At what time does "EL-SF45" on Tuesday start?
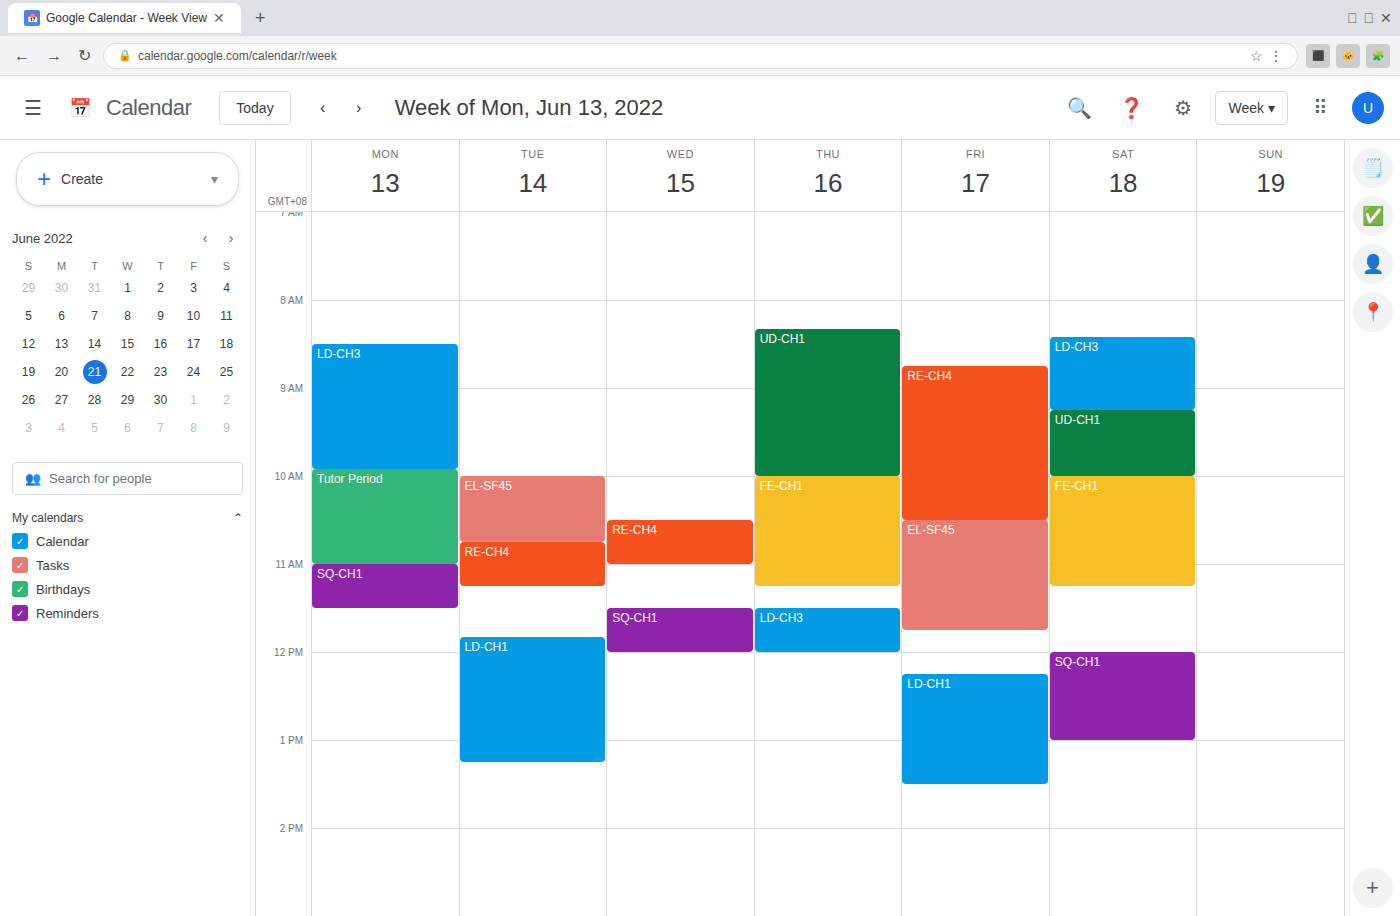
10:00 AM